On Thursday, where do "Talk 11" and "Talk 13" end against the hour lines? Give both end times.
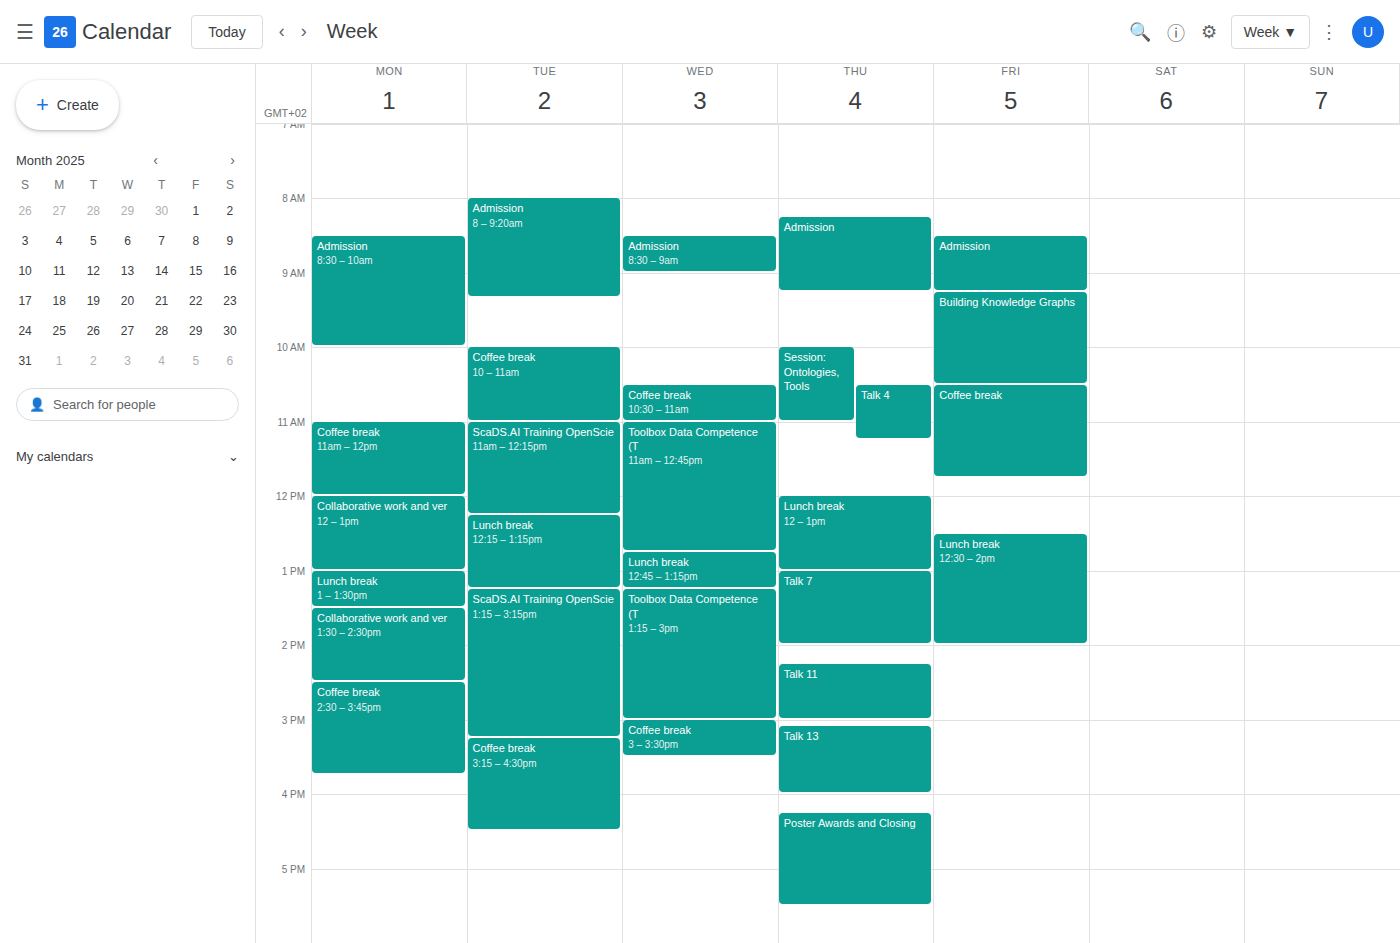
"Talk 11": 3:00 PM, exactly on the 3 PM line. "Talk 13": 4:00 PM, exactly on the 4 PM line.